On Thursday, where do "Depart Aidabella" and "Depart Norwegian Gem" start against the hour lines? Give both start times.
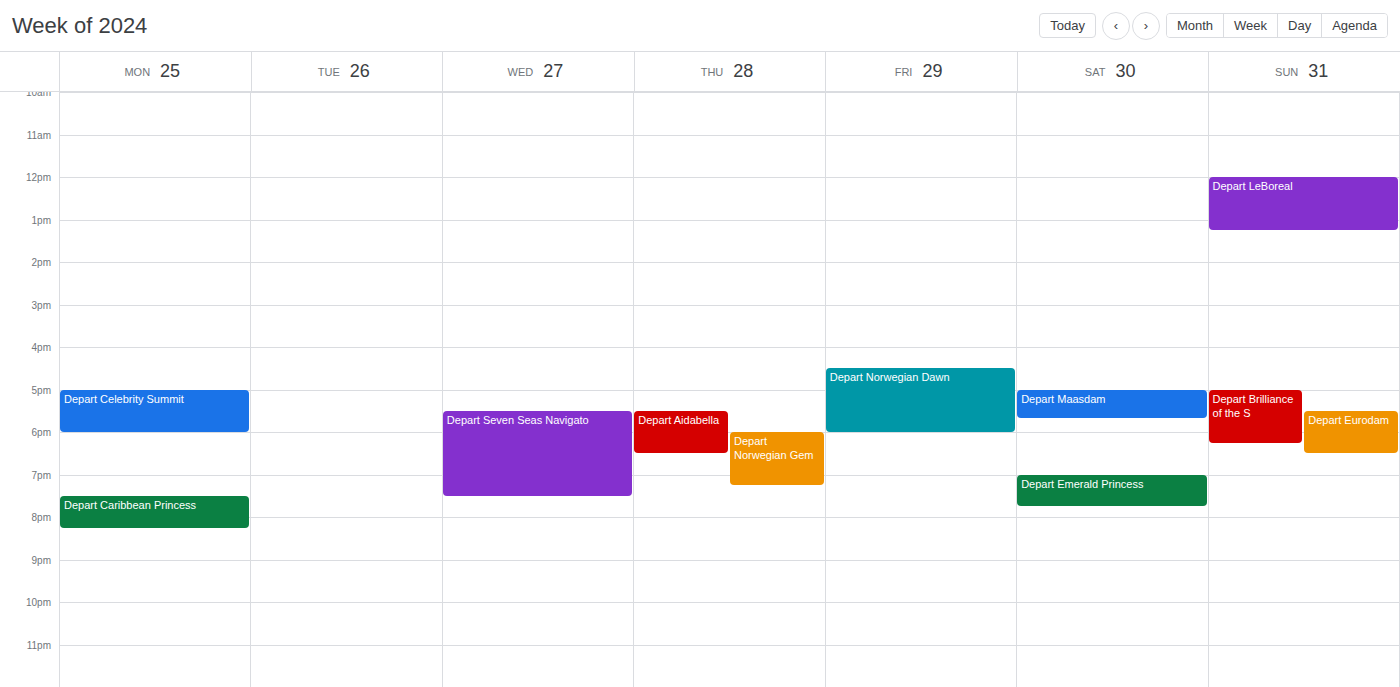
"Depart Aidabella": 5:30 PM, halfway between the 5 PM and 6 PM lines. "Depart Norwegian Gem": 6:00 PM, exactly on the 6 PM line.